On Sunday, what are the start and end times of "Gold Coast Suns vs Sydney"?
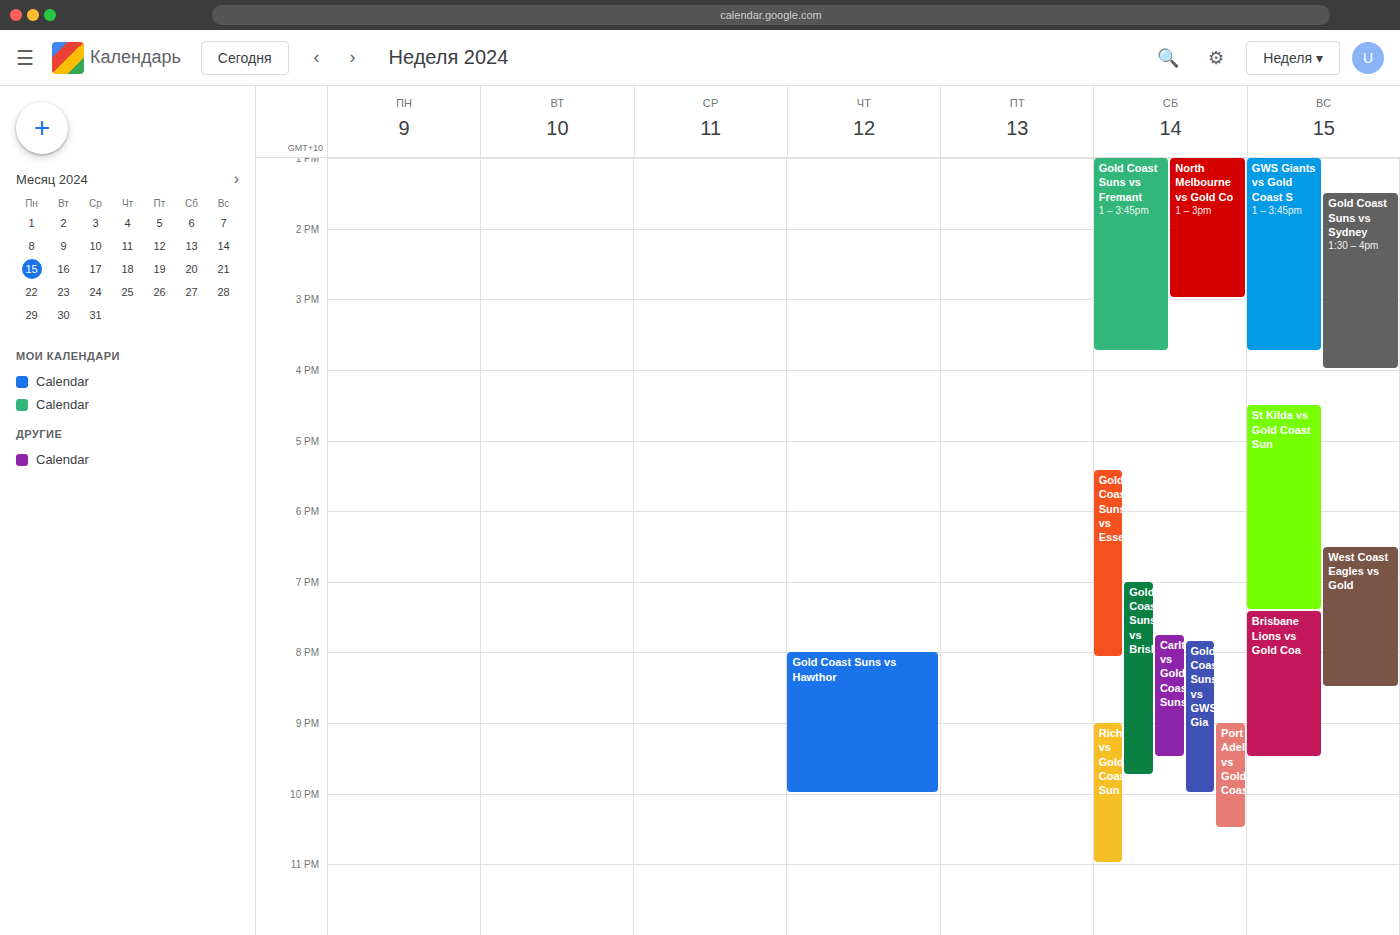
1:30 PM to 4:00 PM